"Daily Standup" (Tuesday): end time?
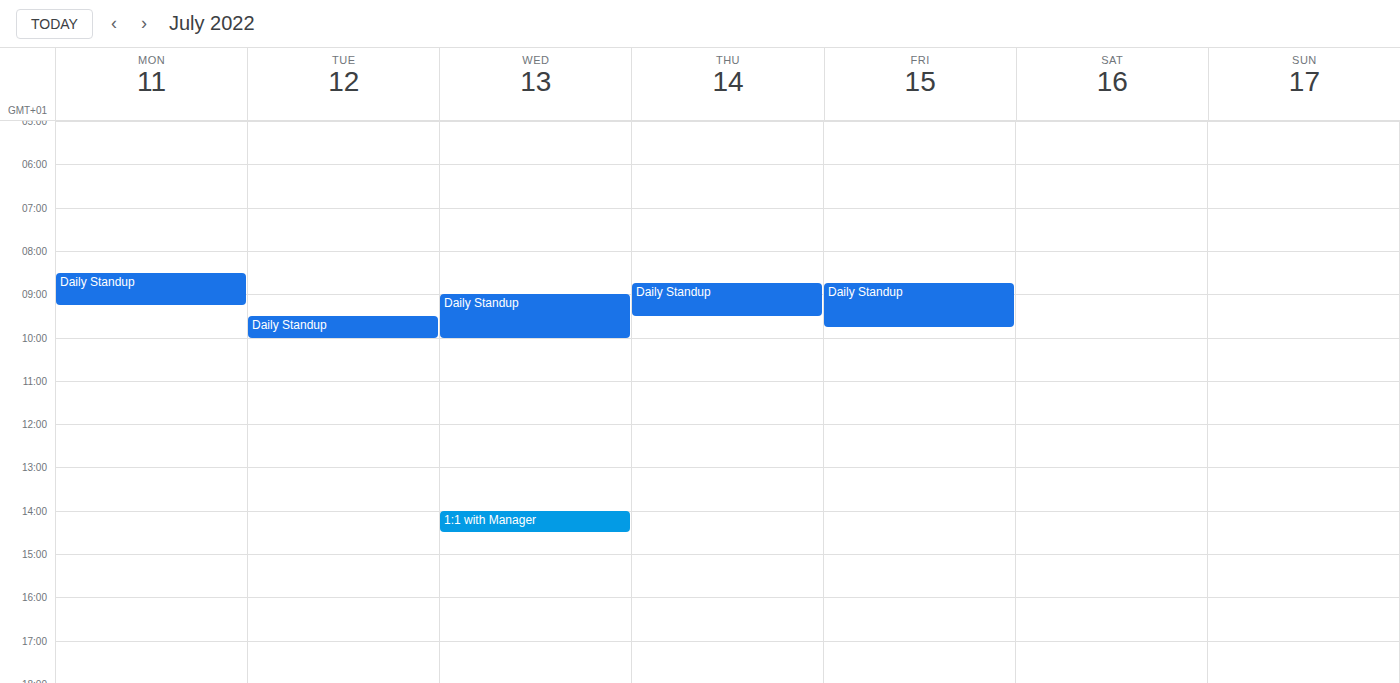
10:00 AM